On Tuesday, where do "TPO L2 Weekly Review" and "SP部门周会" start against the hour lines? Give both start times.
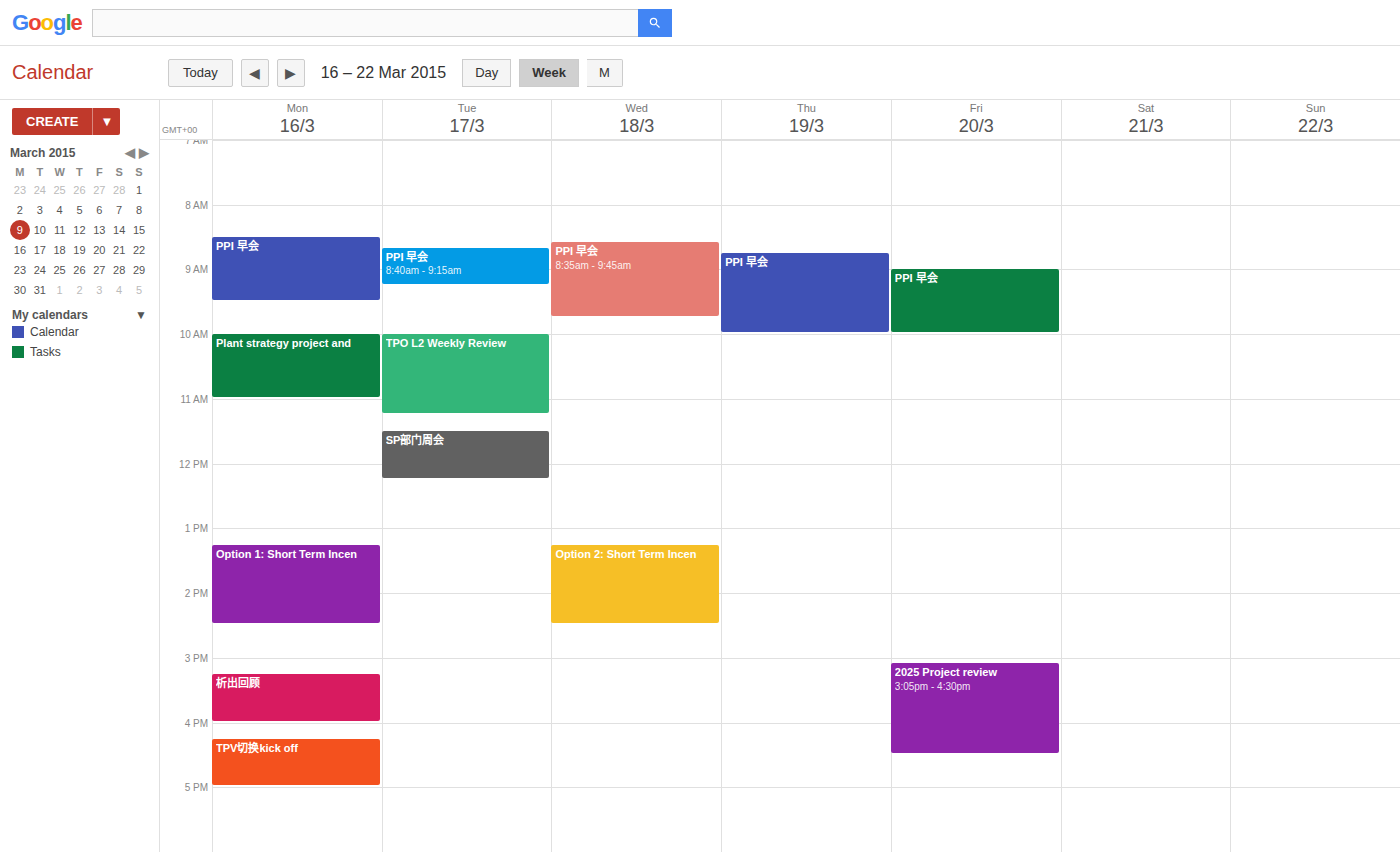
"TPO L2 Weekly Review": 10:00 AM, exactly on the 10 AM line. "SP部门周会": 11:30 AM, halfway between the 11 AM and 12 PM lines.